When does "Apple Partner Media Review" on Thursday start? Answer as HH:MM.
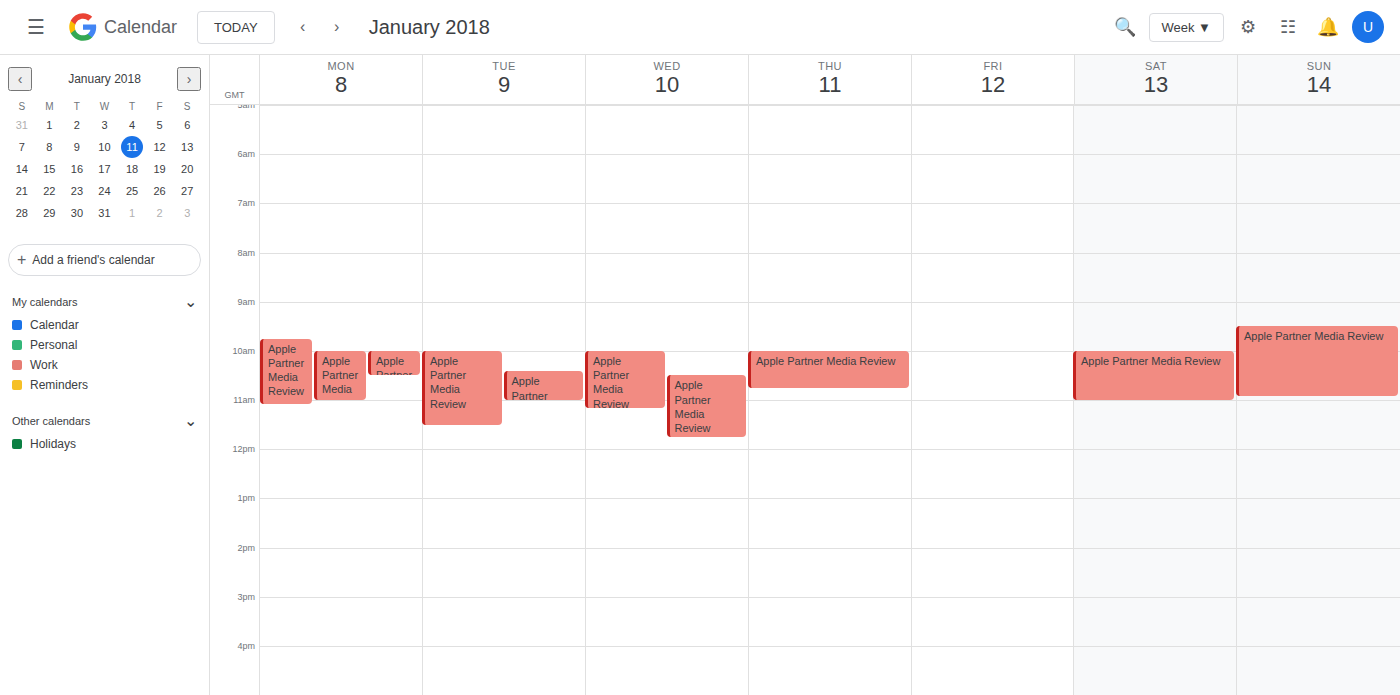
10:00